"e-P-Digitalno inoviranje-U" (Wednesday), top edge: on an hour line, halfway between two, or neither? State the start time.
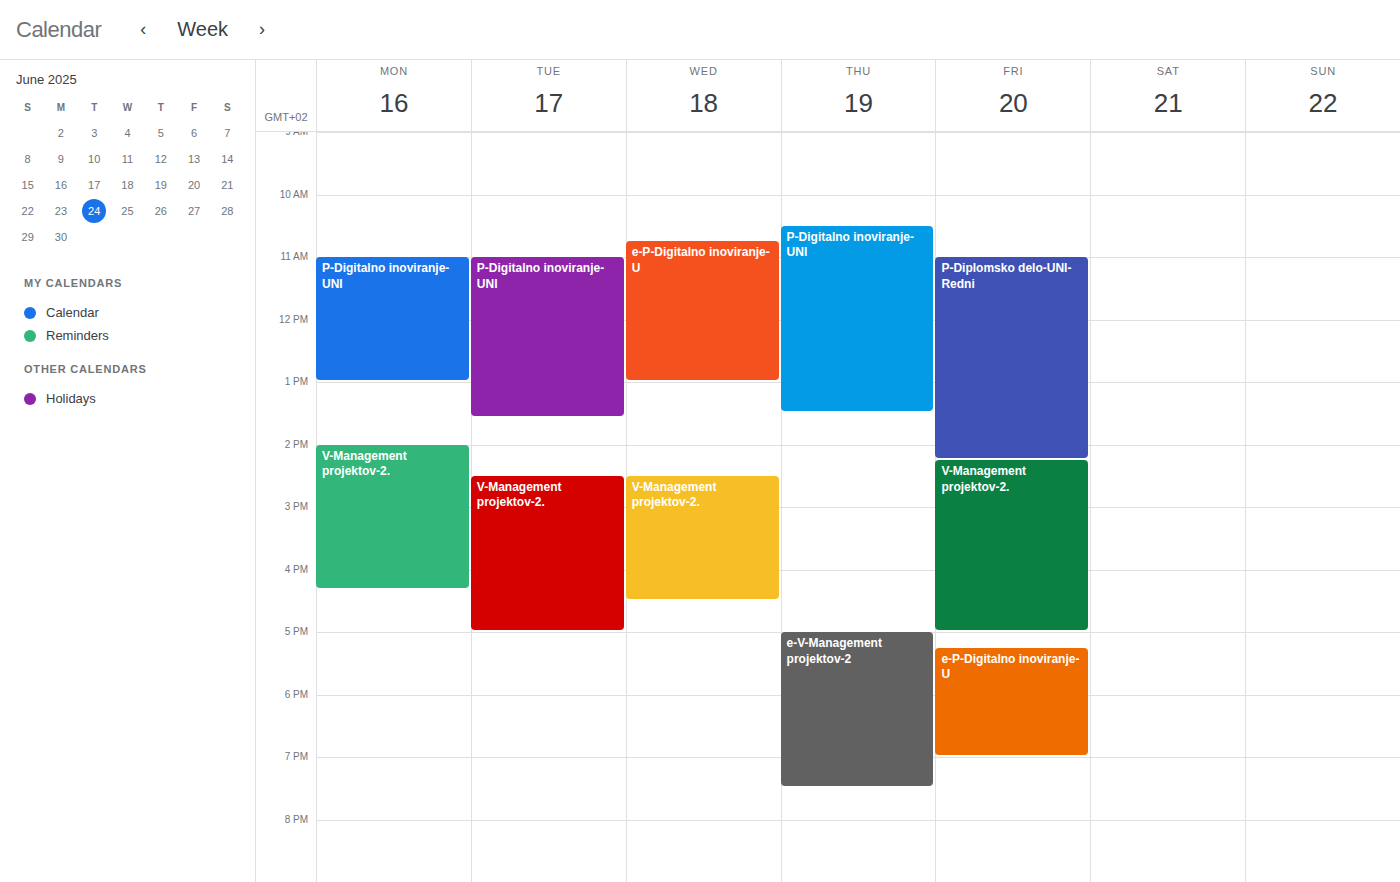
10:45 AM -- neither: three quarters of the way from the 10 AM line to the 11 AM line.